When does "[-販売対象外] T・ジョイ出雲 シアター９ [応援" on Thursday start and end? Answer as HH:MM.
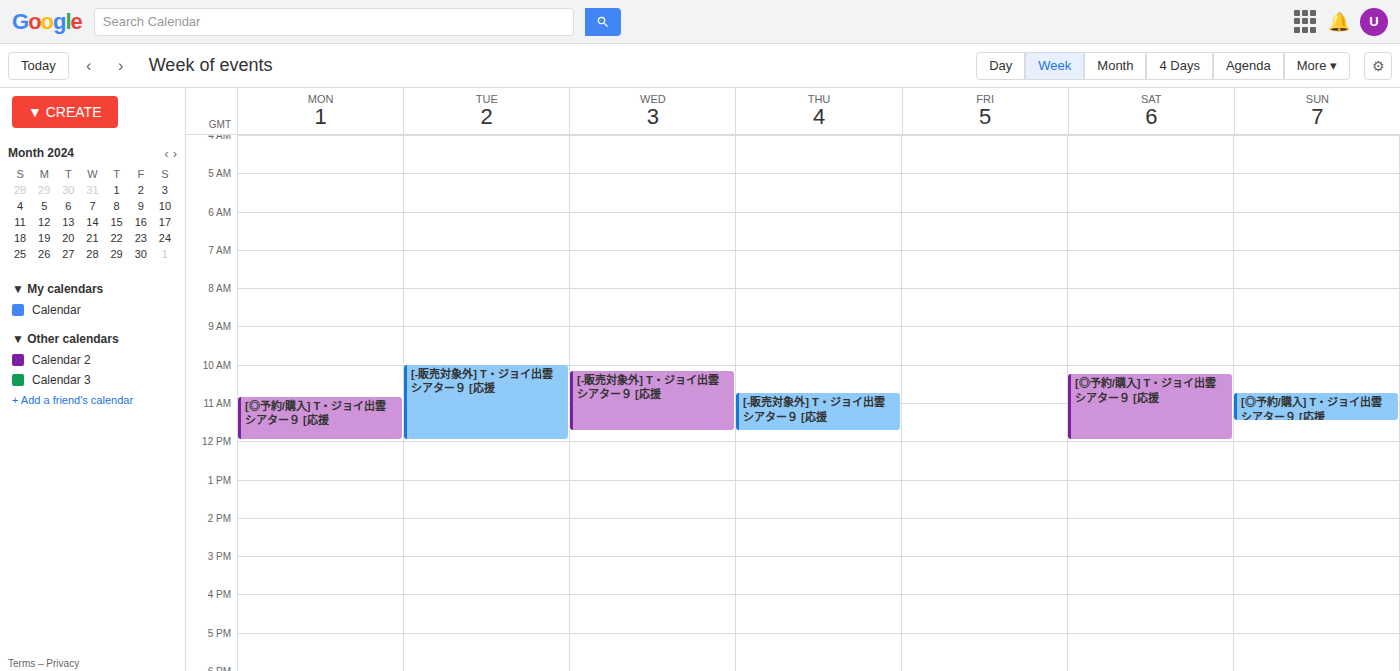
10:45 to 11:45